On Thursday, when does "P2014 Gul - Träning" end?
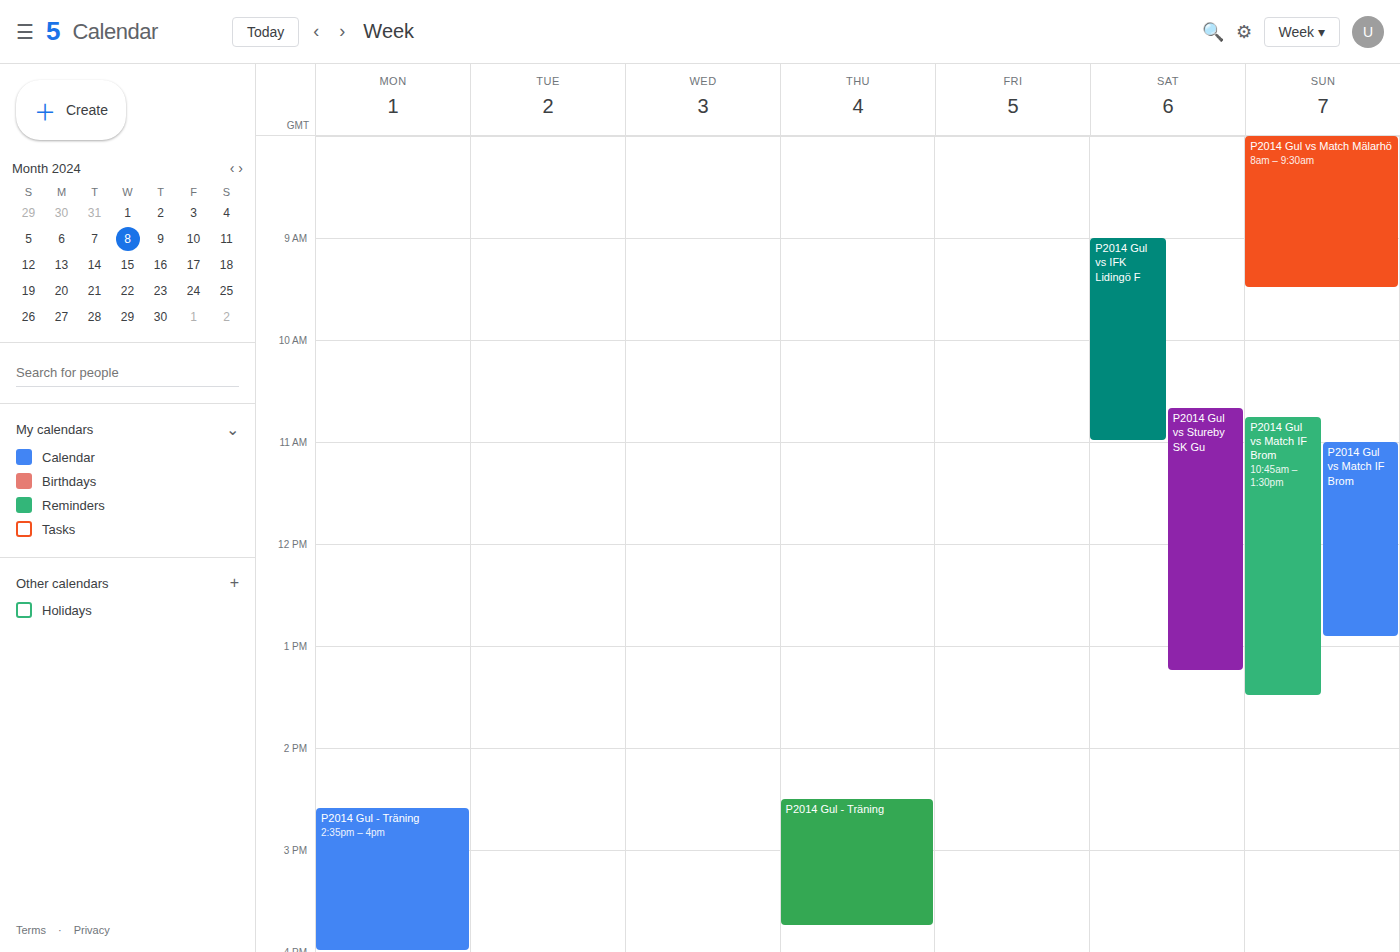
3:45 PM